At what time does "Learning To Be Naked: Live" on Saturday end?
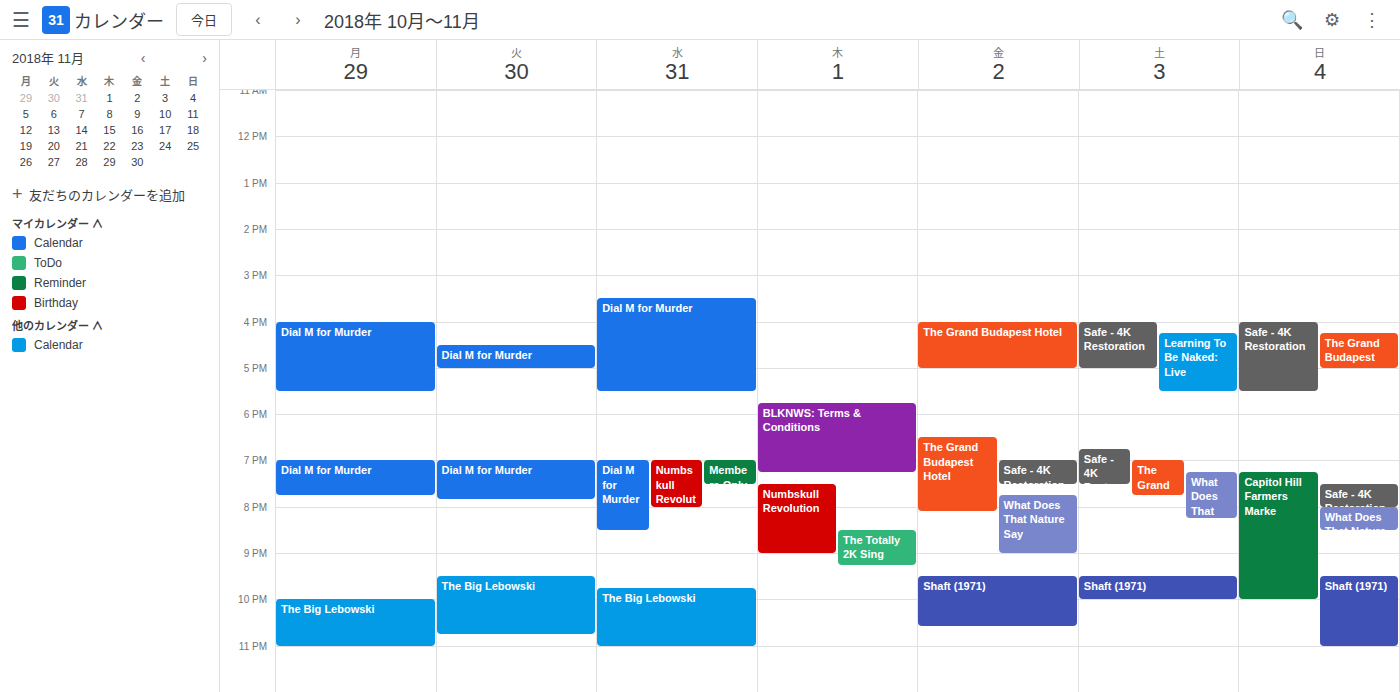
17:30